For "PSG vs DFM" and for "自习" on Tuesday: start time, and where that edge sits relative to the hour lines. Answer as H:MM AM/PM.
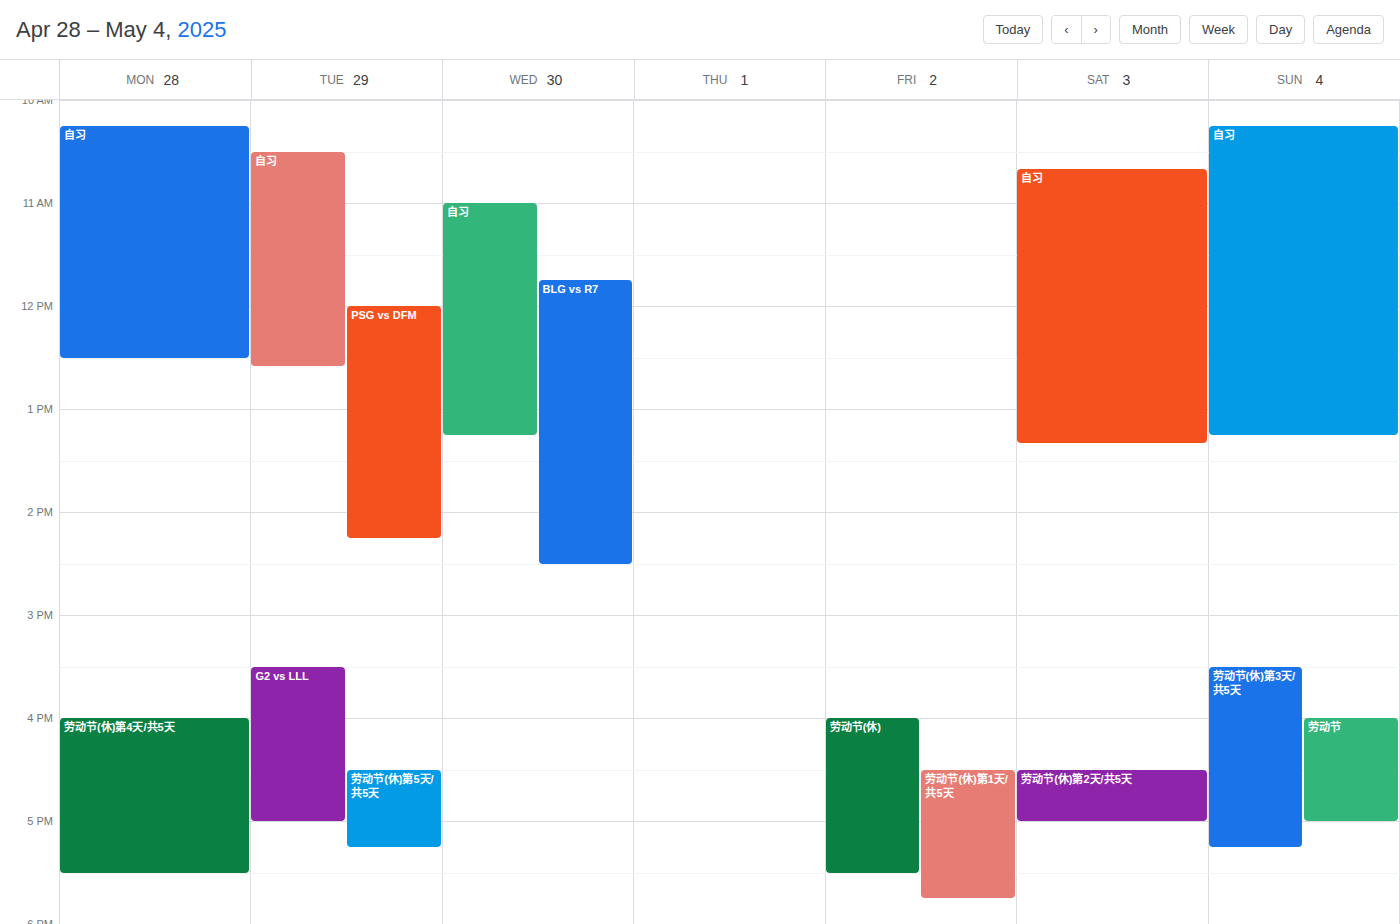
"PSG vs DFM": 12:00 PM, exactly on the 12 PM line. "自习": 10:30 AM, halfway between the 10 AM and 11 AM lines.